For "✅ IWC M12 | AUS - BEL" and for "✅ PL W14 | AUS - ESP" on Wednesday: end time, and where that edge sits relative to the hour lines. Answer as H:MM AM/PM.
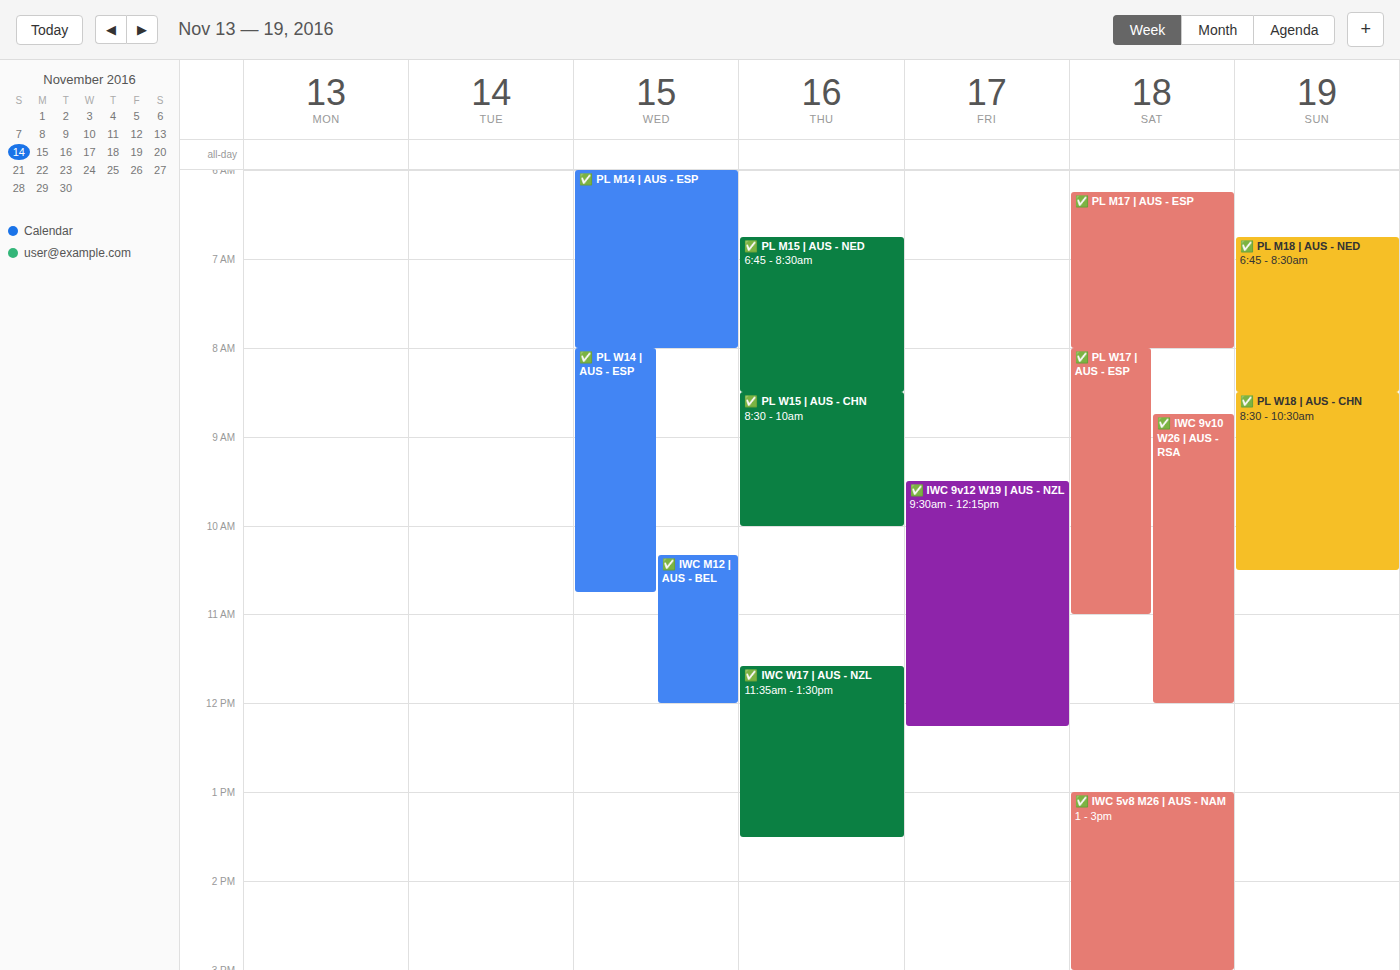
"✅ IWC M12 | AUS - BEL": 12:00 PM, exactly on the 12 PM line. "✅ PL W14 | AUS - ESP": 10:45 AM, neither: three quarters of the way from the 10 AM line to the 11 AM line.